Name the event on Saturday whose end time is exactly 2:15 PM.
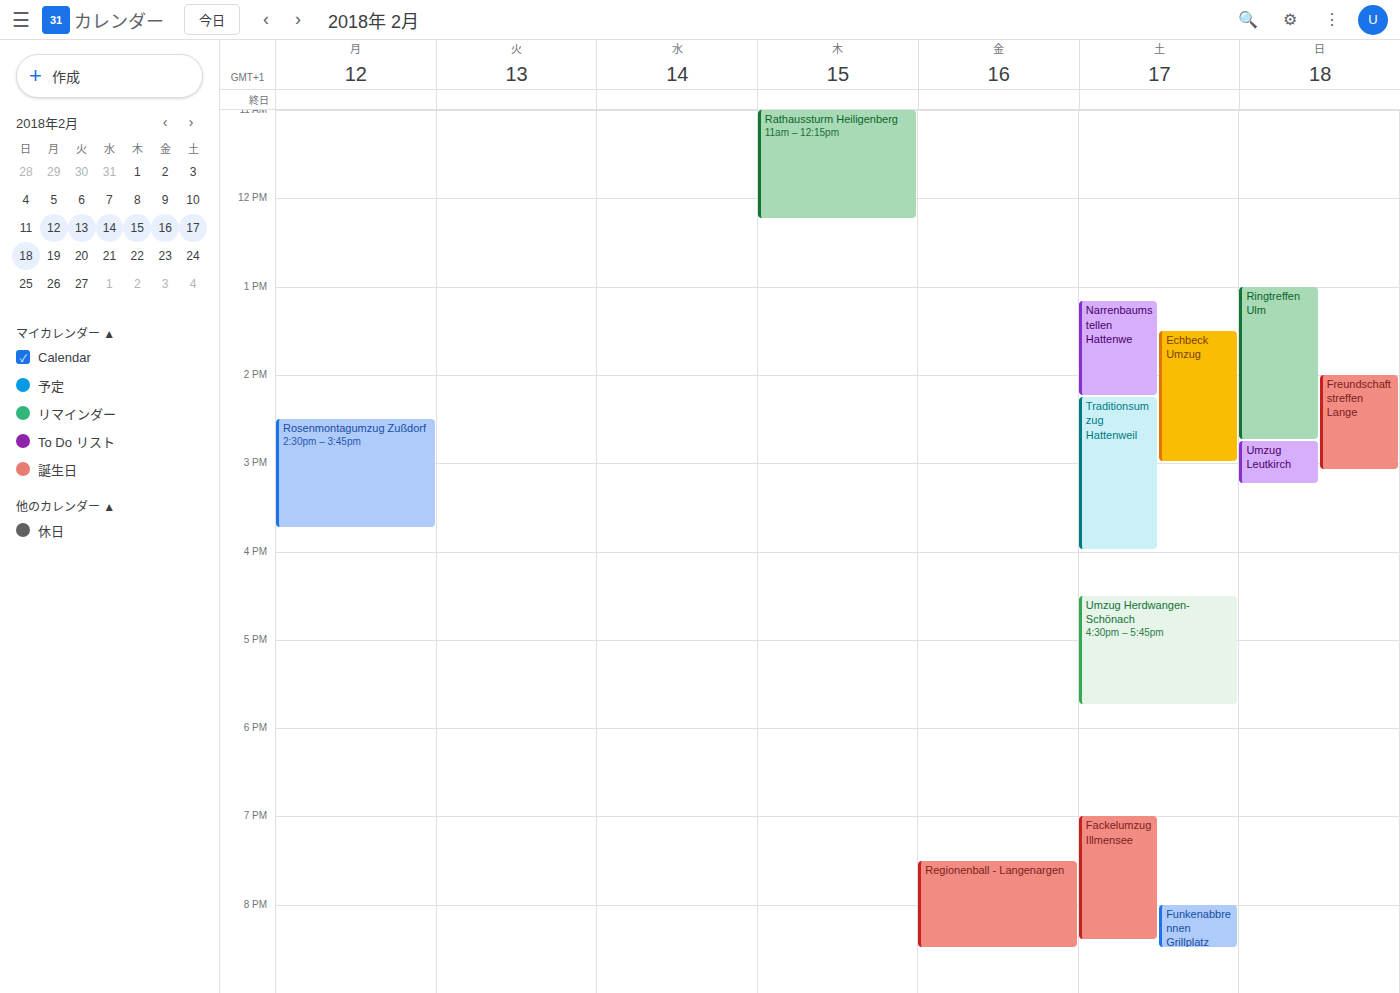
"Narrenbaumstellen Hattenwe"